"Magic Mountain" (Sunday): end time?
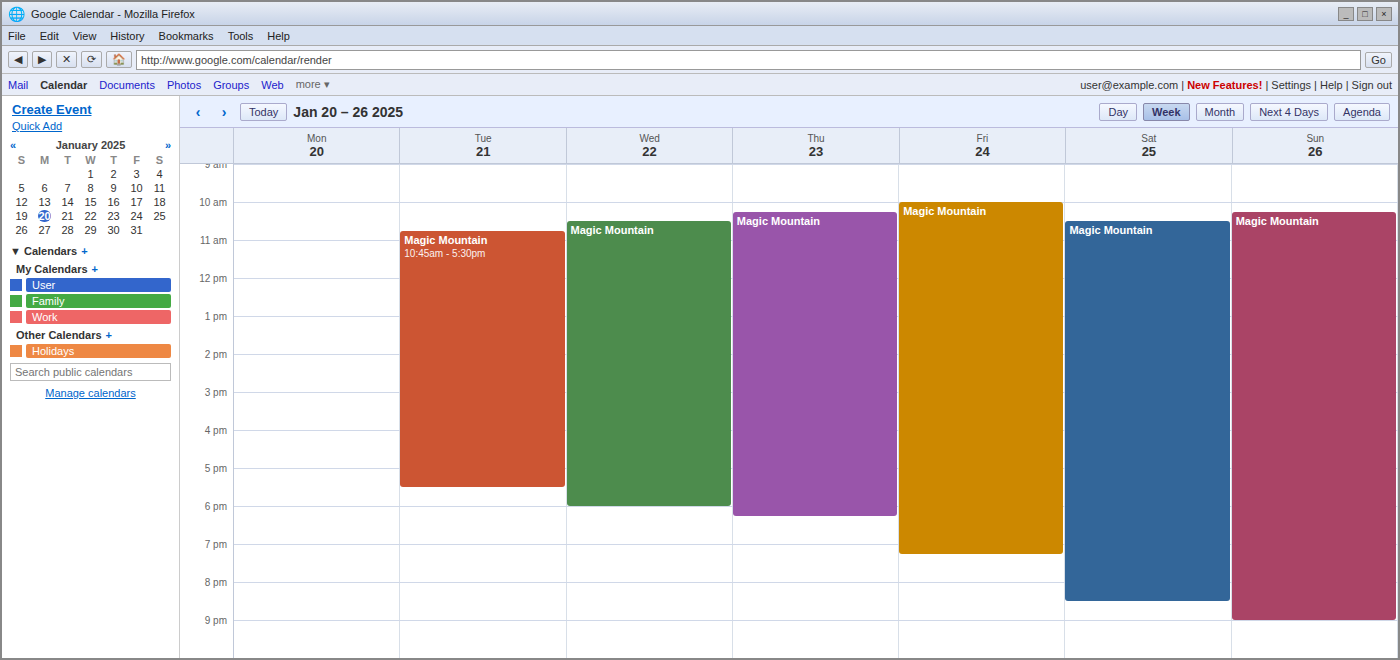
9:00 PM